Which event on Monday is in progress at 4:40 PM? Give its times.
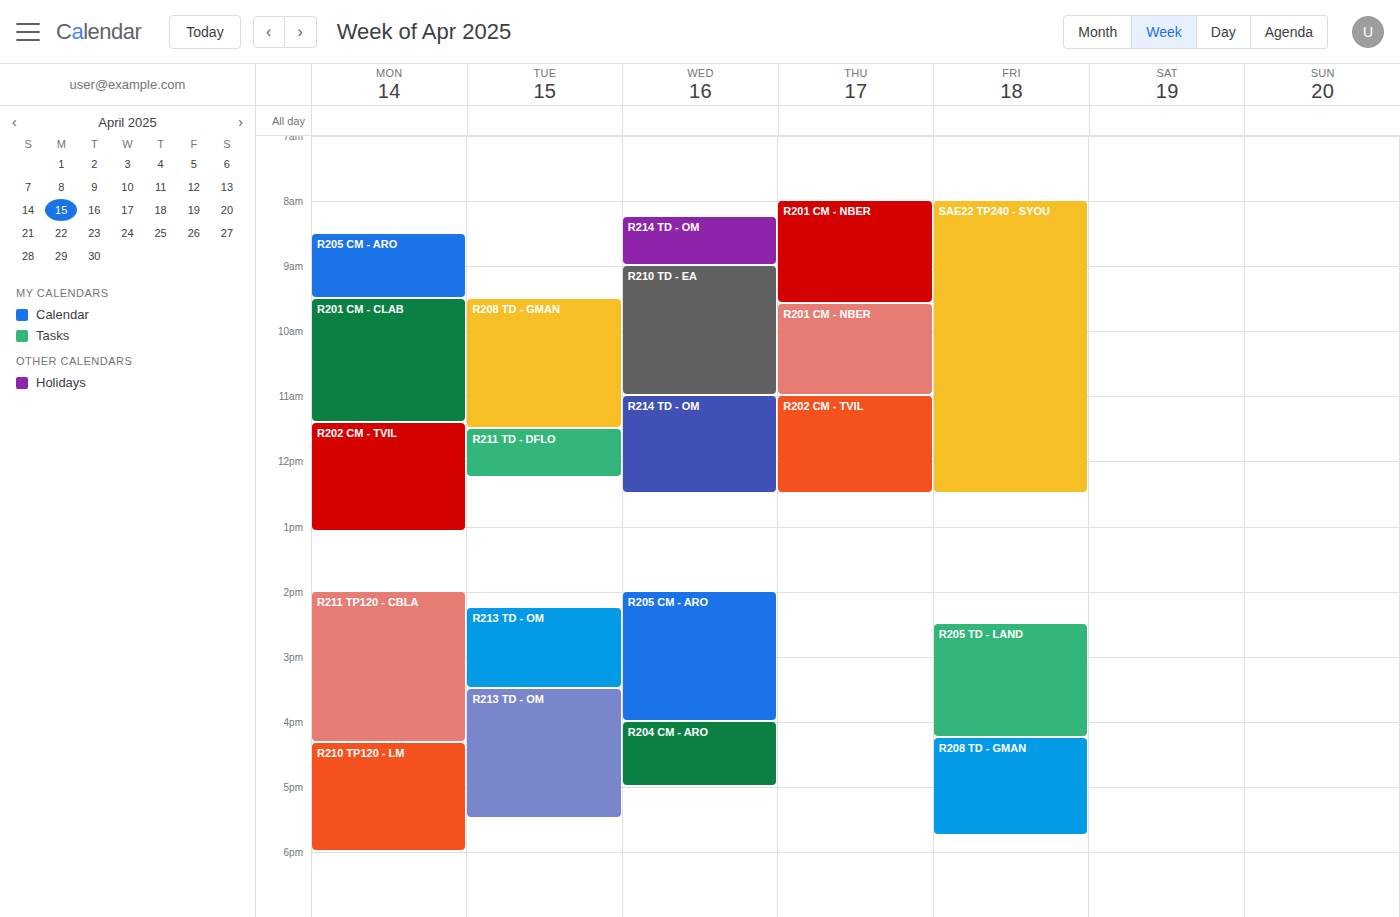
"R210 TP120 - LM", 4:20 PM to 6:00 PM